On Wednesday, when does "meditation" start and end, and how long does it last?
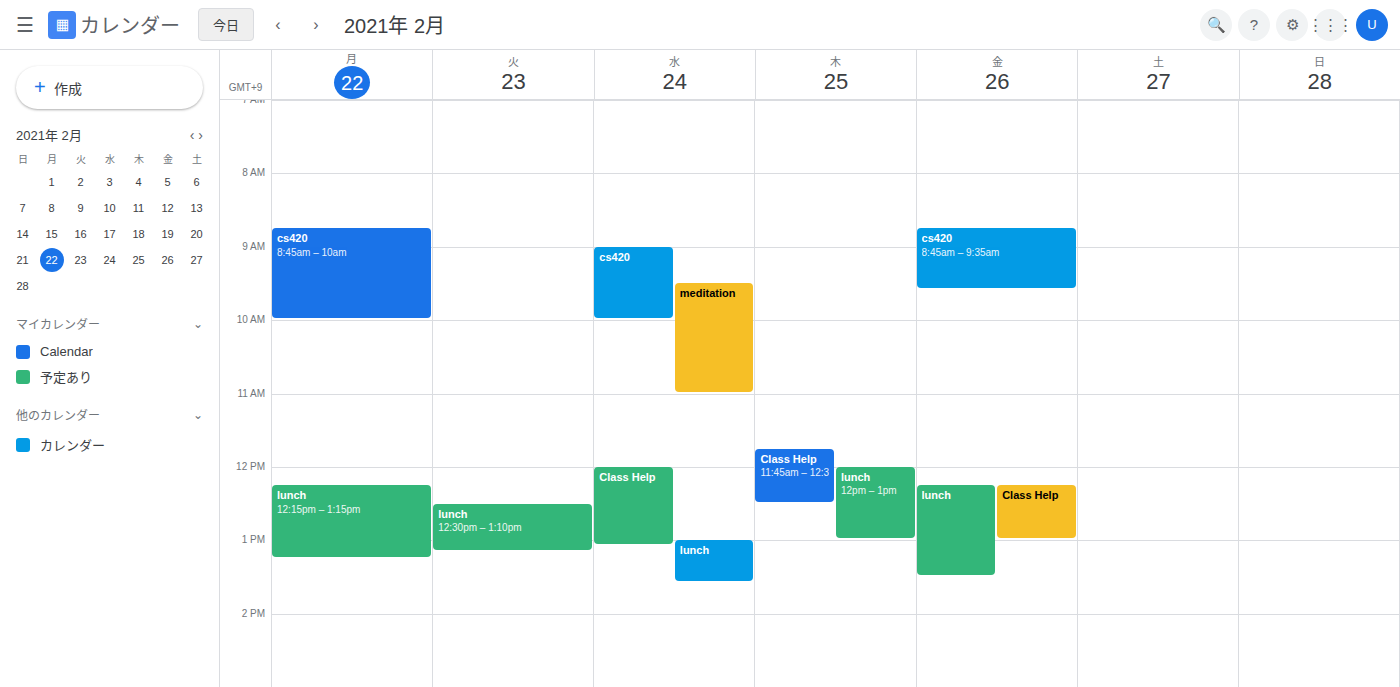
9:30 AM to 11:00 AM, 1 hour 30 minutes